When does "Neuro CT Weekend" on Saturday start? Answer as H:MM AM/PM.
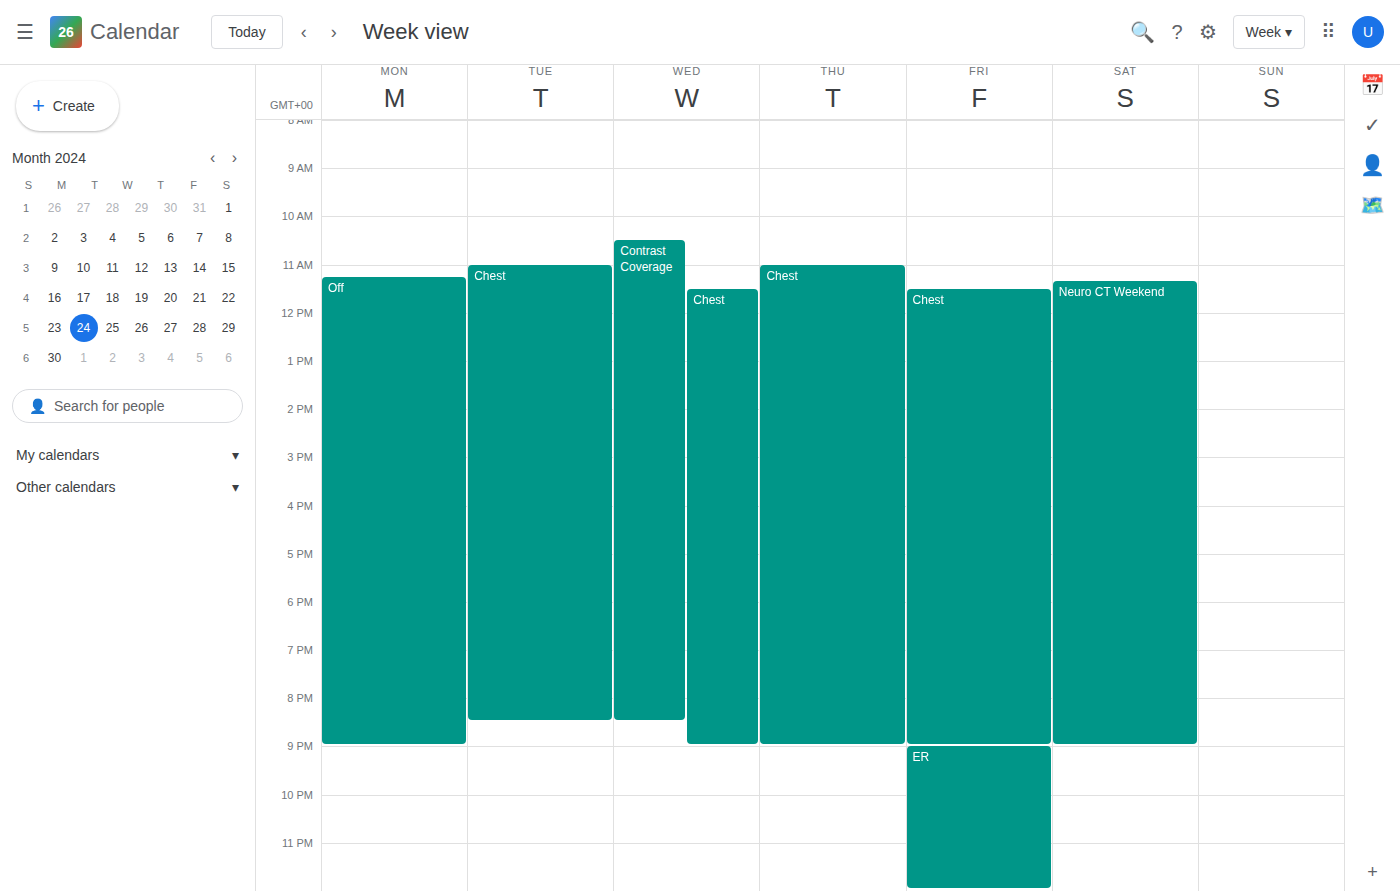
11:20 AM